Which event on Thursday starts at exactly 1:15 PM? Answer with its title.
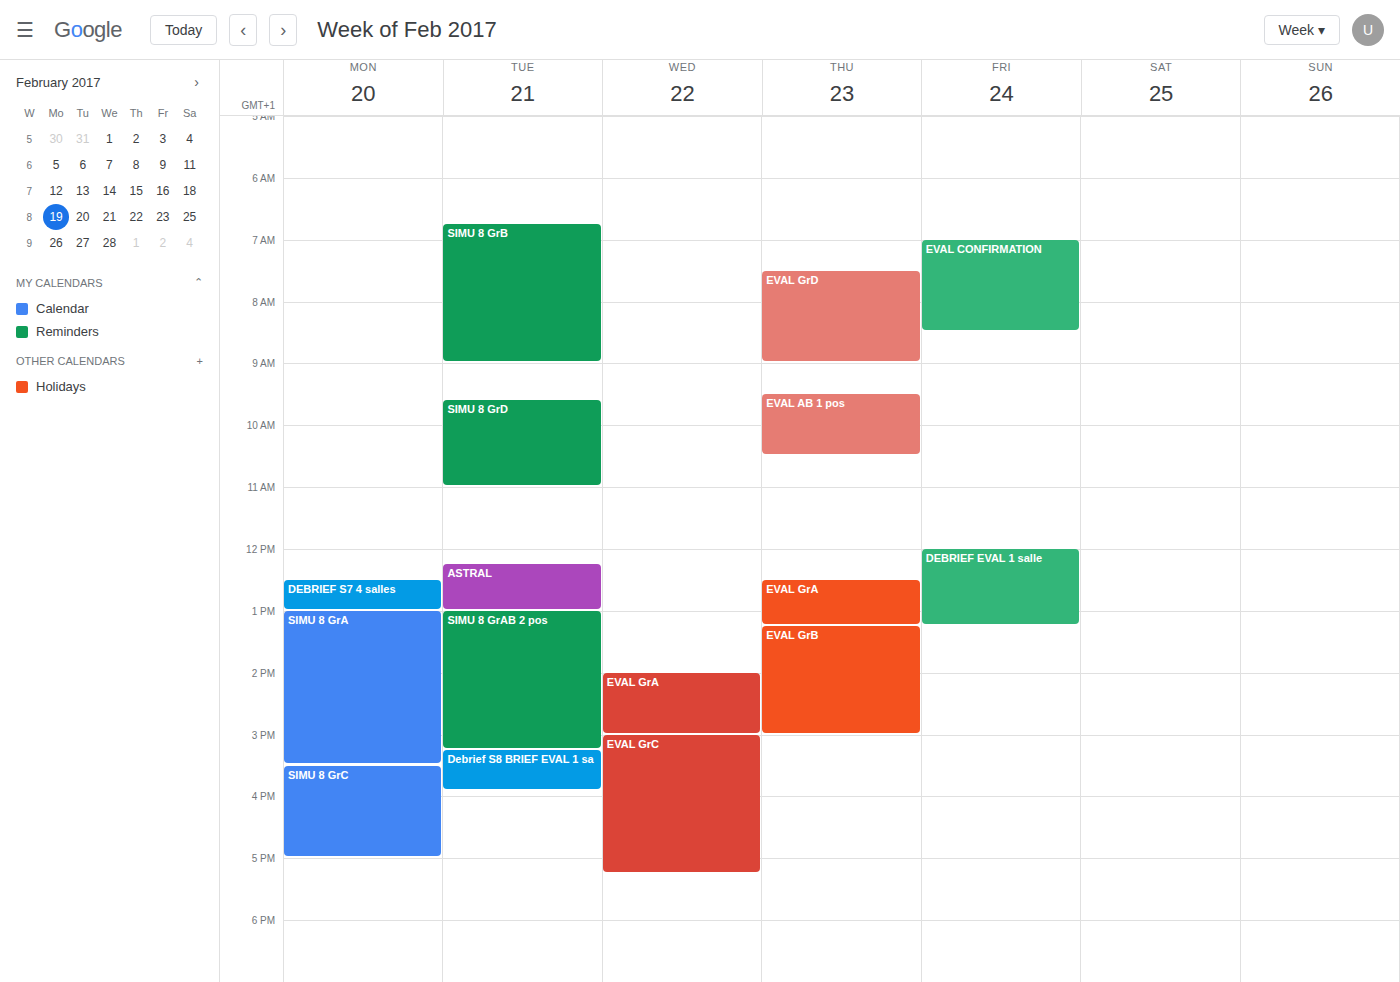
"EVAL GrB"